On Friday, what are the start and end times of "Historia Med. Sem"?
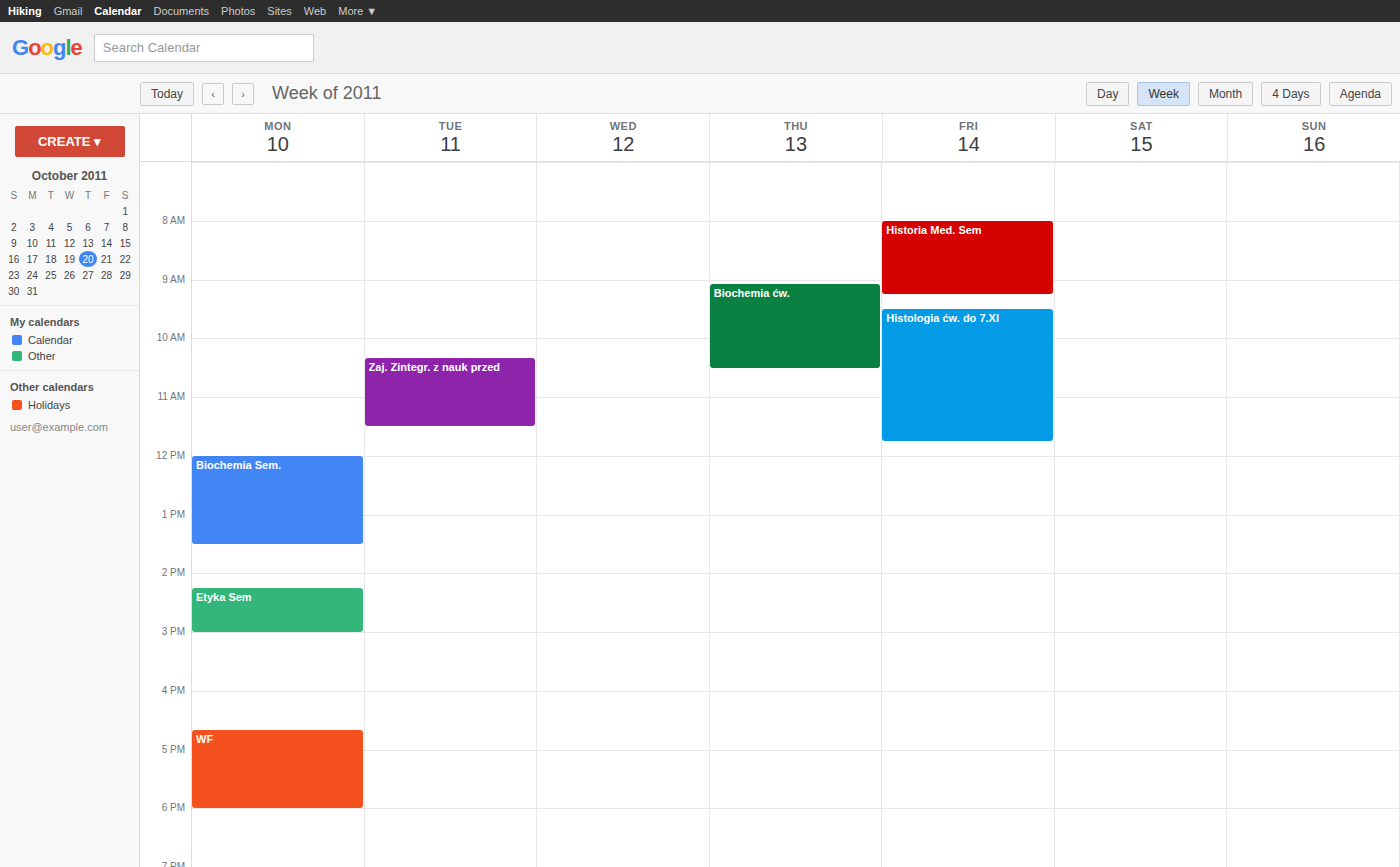
8:00 AM to 9:15 AM